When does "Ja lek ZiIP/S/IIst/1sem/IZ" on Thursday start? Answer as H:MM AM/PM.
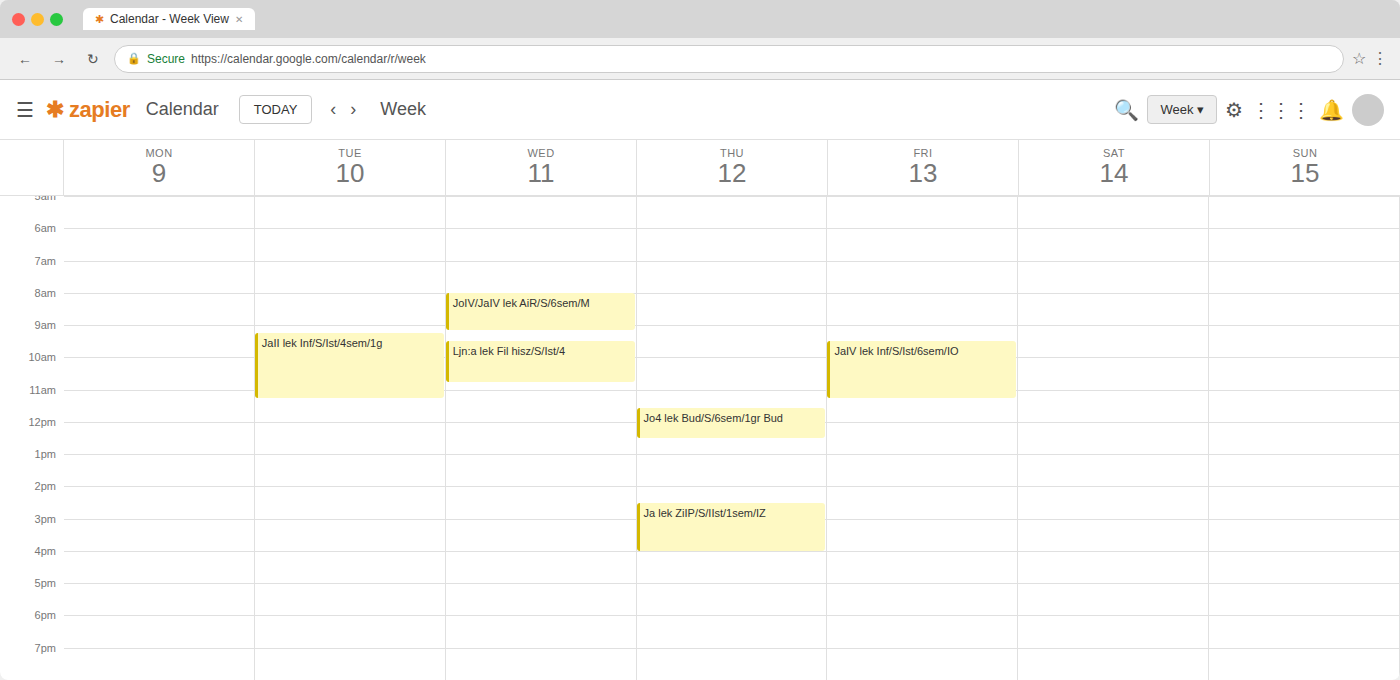
2:30 PM